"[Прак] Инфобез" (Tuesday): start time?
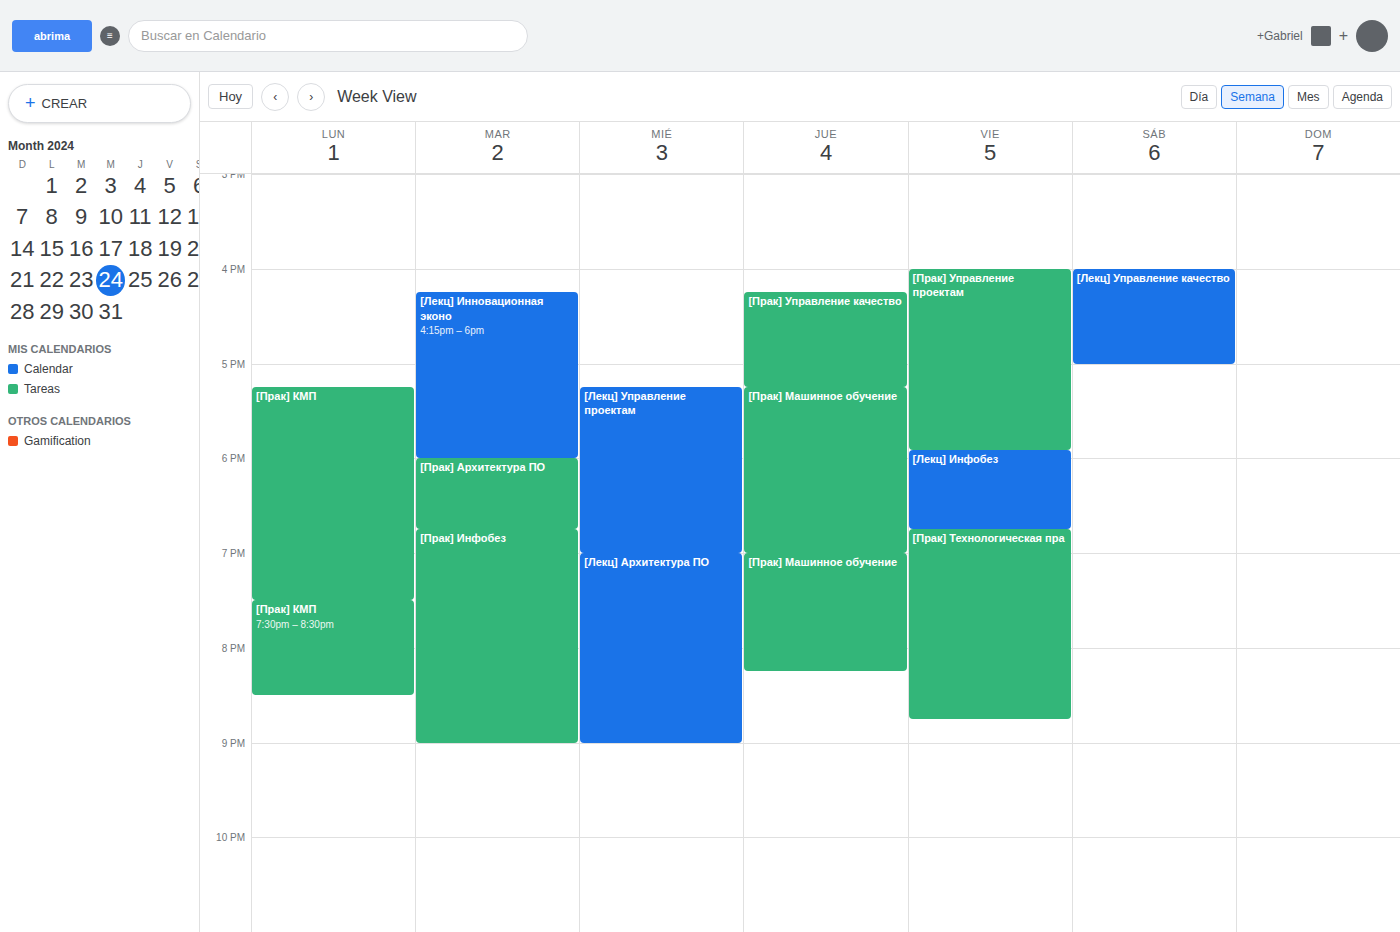
6:45 PM